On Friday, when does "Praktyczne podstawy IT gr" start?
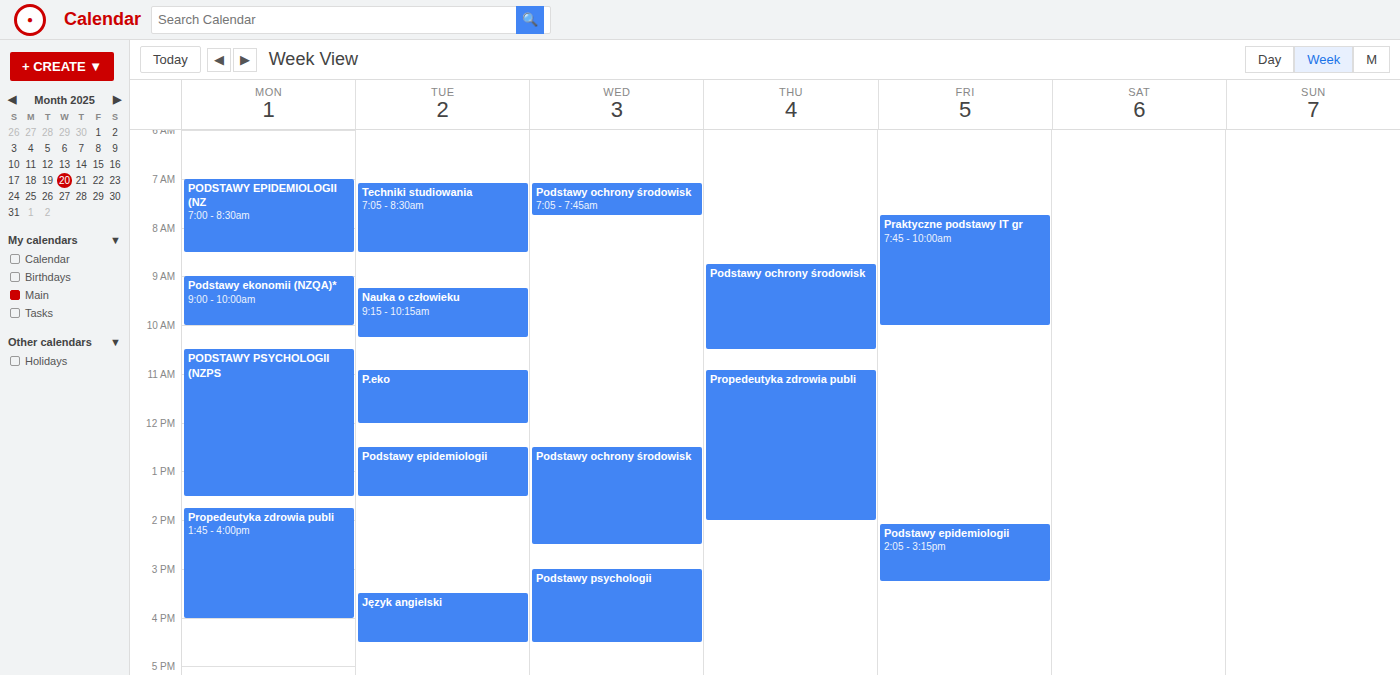
7:45 AM